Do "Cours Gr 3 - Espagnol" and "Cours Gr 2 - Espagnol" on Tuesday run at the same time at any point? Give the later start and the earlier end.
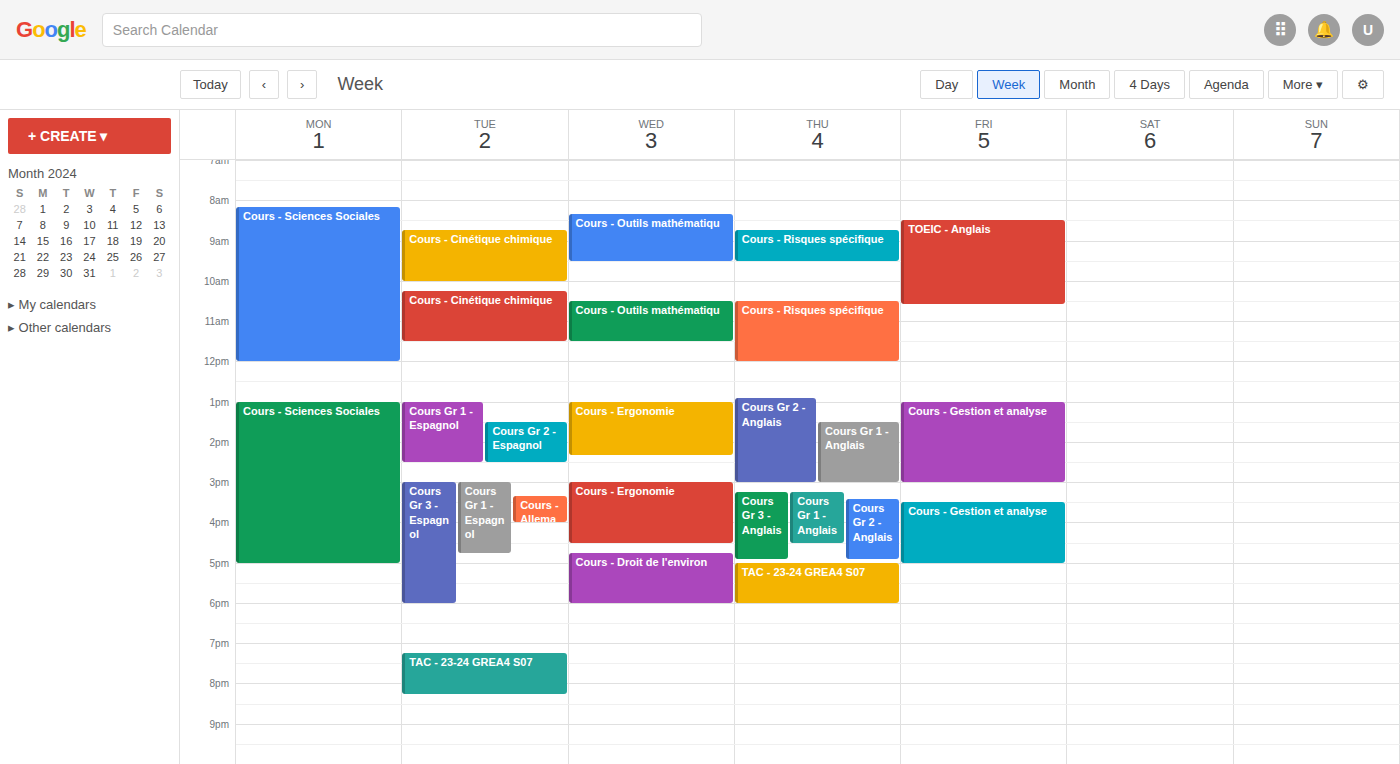
"Cours Gr 2 - Espagnol" ends at 2:30 PM and "Cours Gr 3 - Espagnol" starts at 3:00 PM -- no overlap.